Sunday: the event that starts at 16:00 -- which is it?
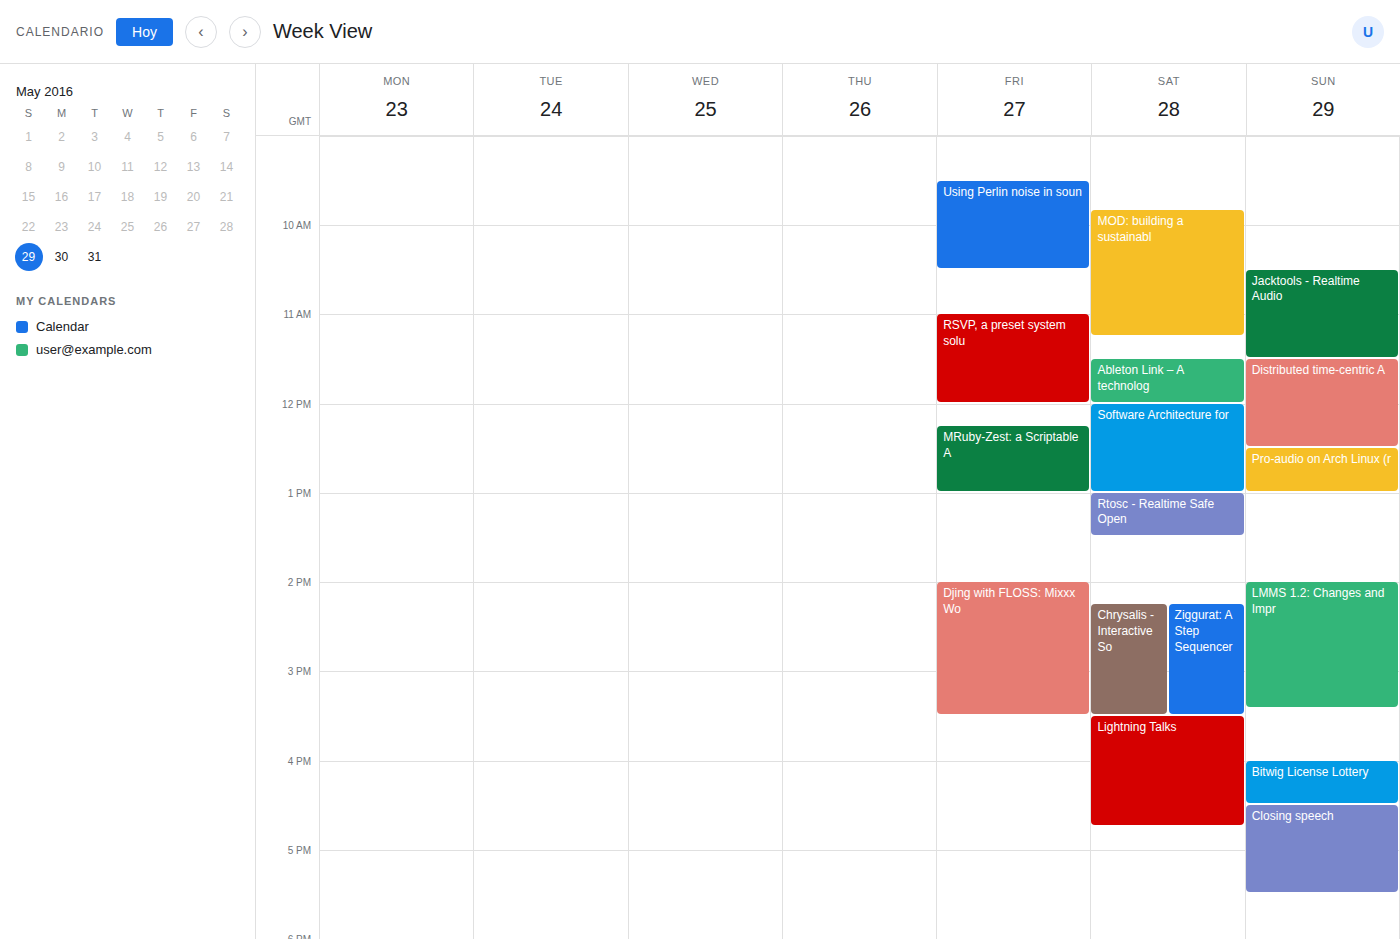
"Bitwig License Lottery"